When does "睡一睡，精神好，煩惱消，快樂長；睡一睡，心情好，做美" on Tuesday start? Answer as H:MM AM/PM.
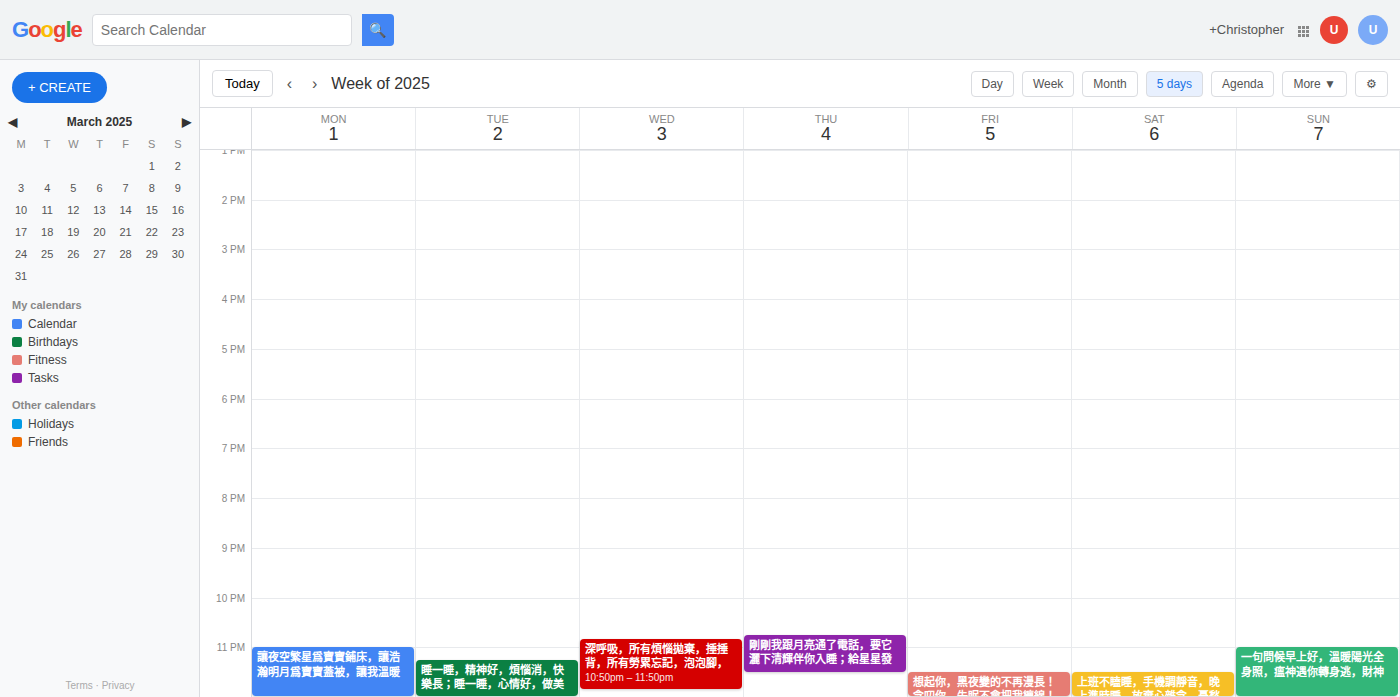
11:15 PM